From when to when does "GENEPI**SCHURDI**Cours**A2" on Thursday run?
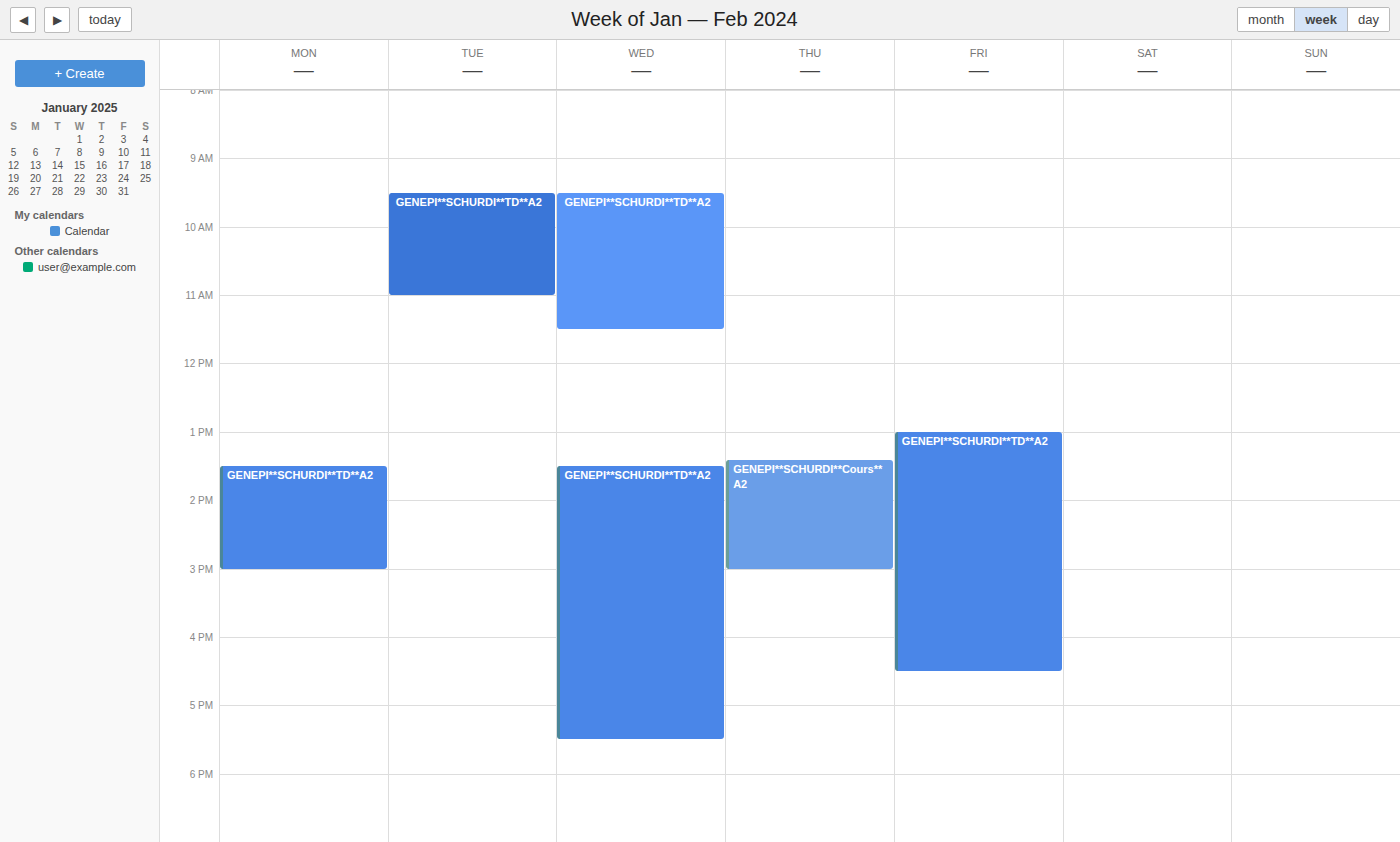
1:25 PM to 3:00 PM